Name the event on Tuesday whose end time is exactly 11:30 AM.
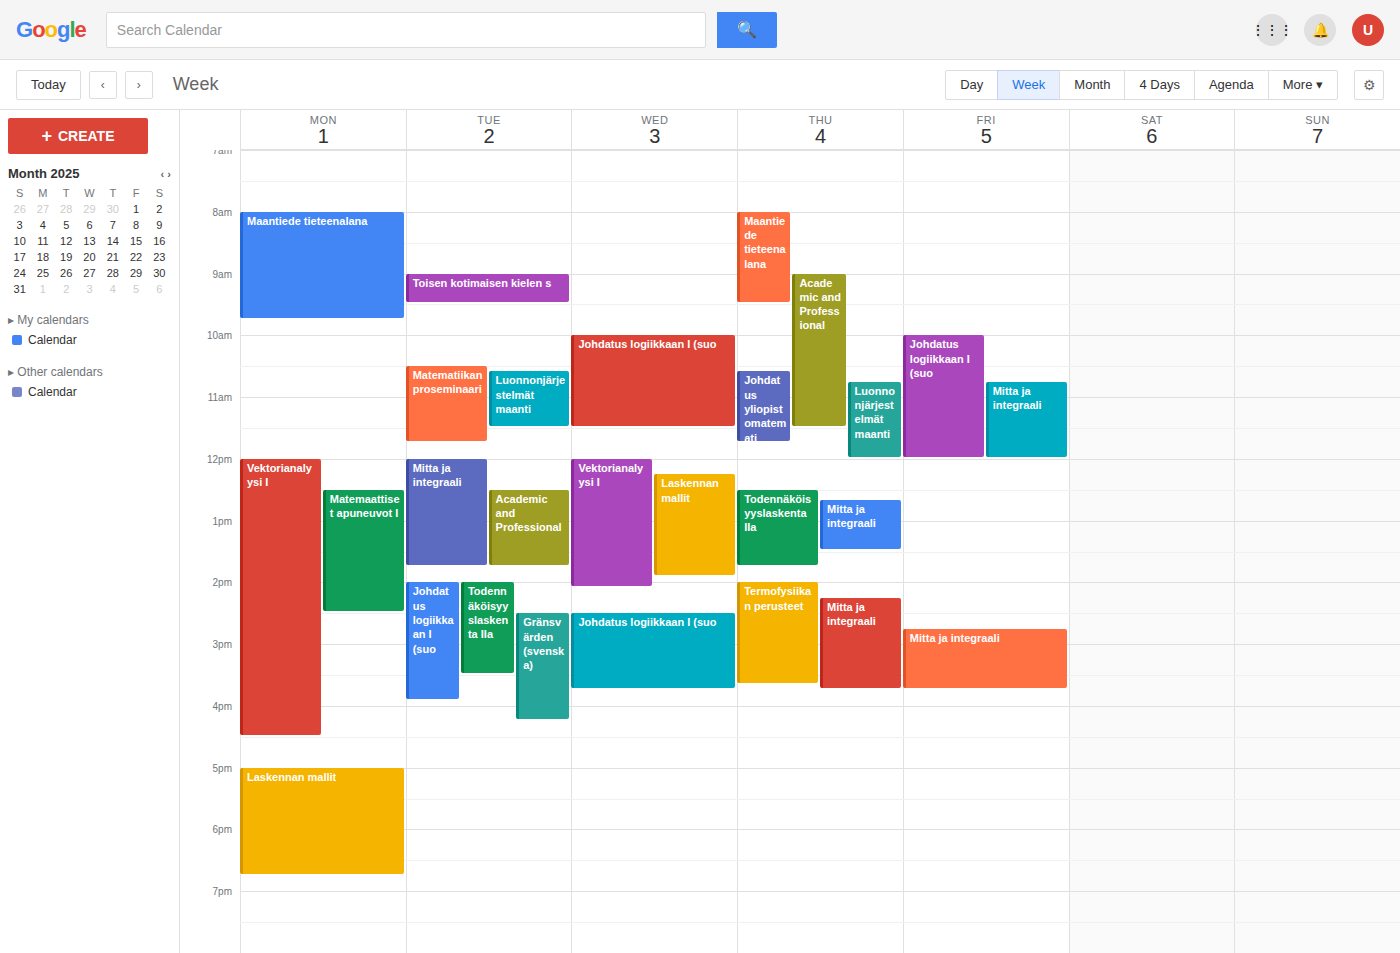
"Luonnonjärjestelmät maanti"